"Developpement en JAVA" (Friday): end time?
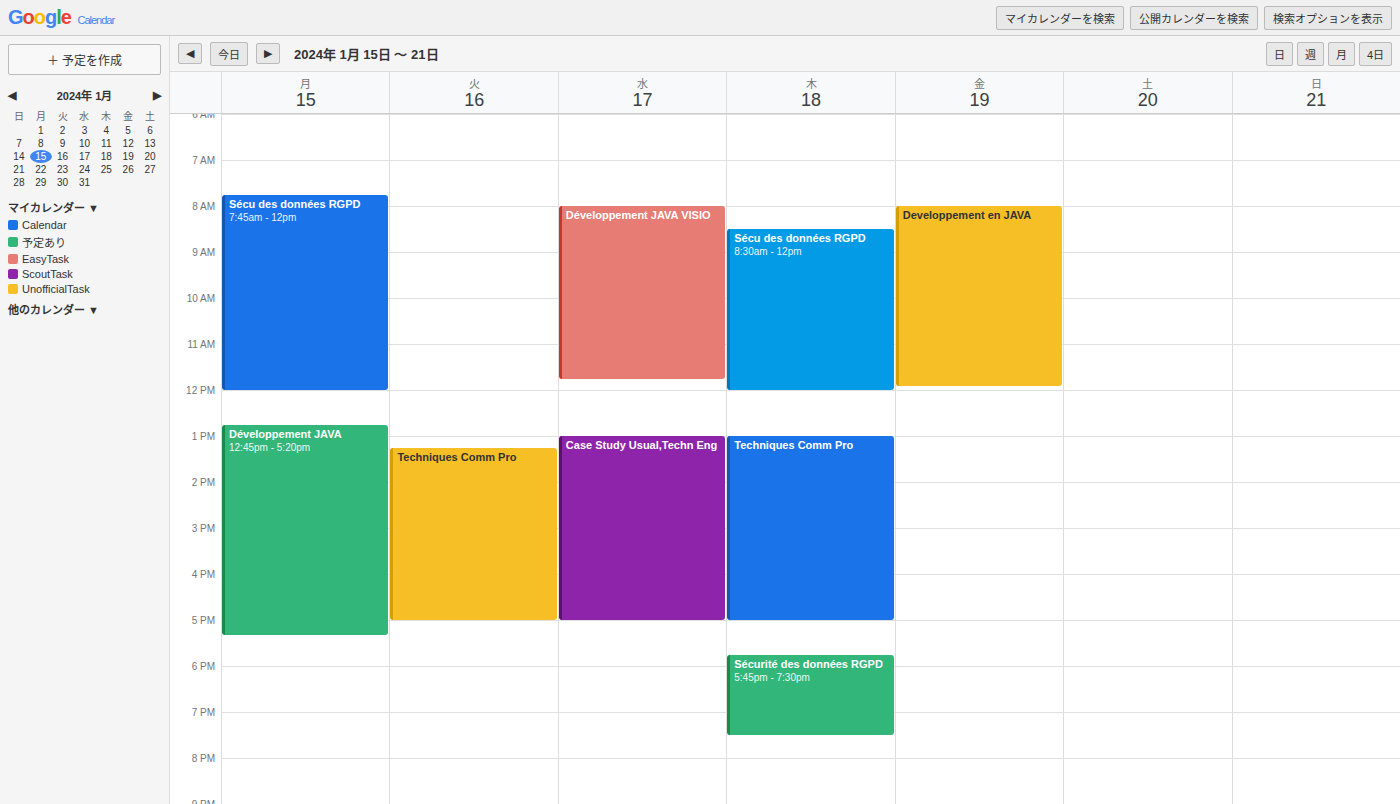
11:55 AM